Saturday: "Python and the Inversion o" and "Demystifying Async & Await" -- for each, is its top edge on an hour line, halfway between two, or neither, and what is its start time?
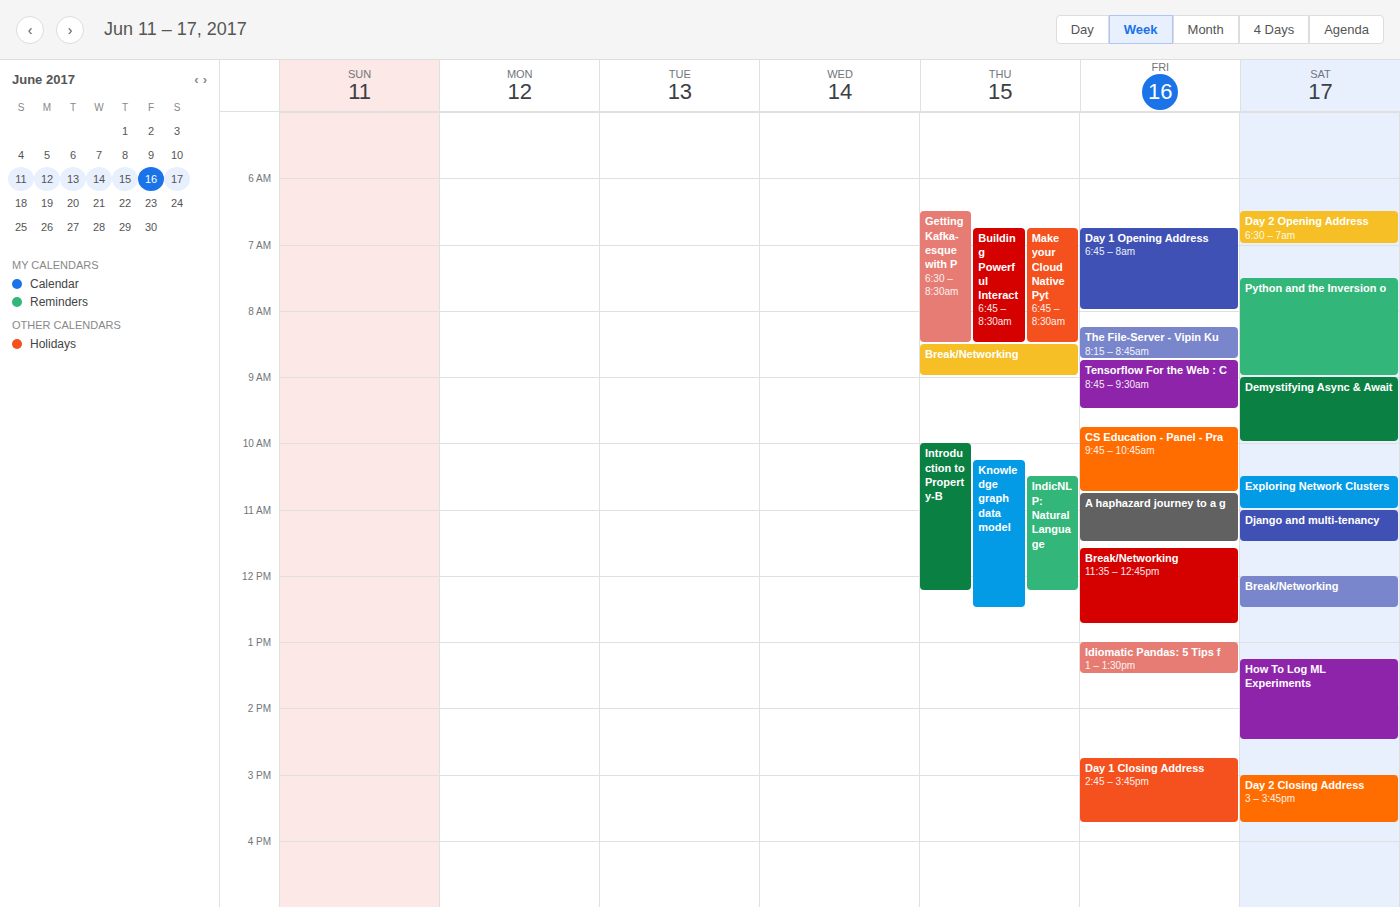
"Python and the Inversion o": 7:30 AM, halfway between the 7 AM and 8 AM lines. "Demystifying Async & Await": 9:00 AM, exactly on the 9 AM line.